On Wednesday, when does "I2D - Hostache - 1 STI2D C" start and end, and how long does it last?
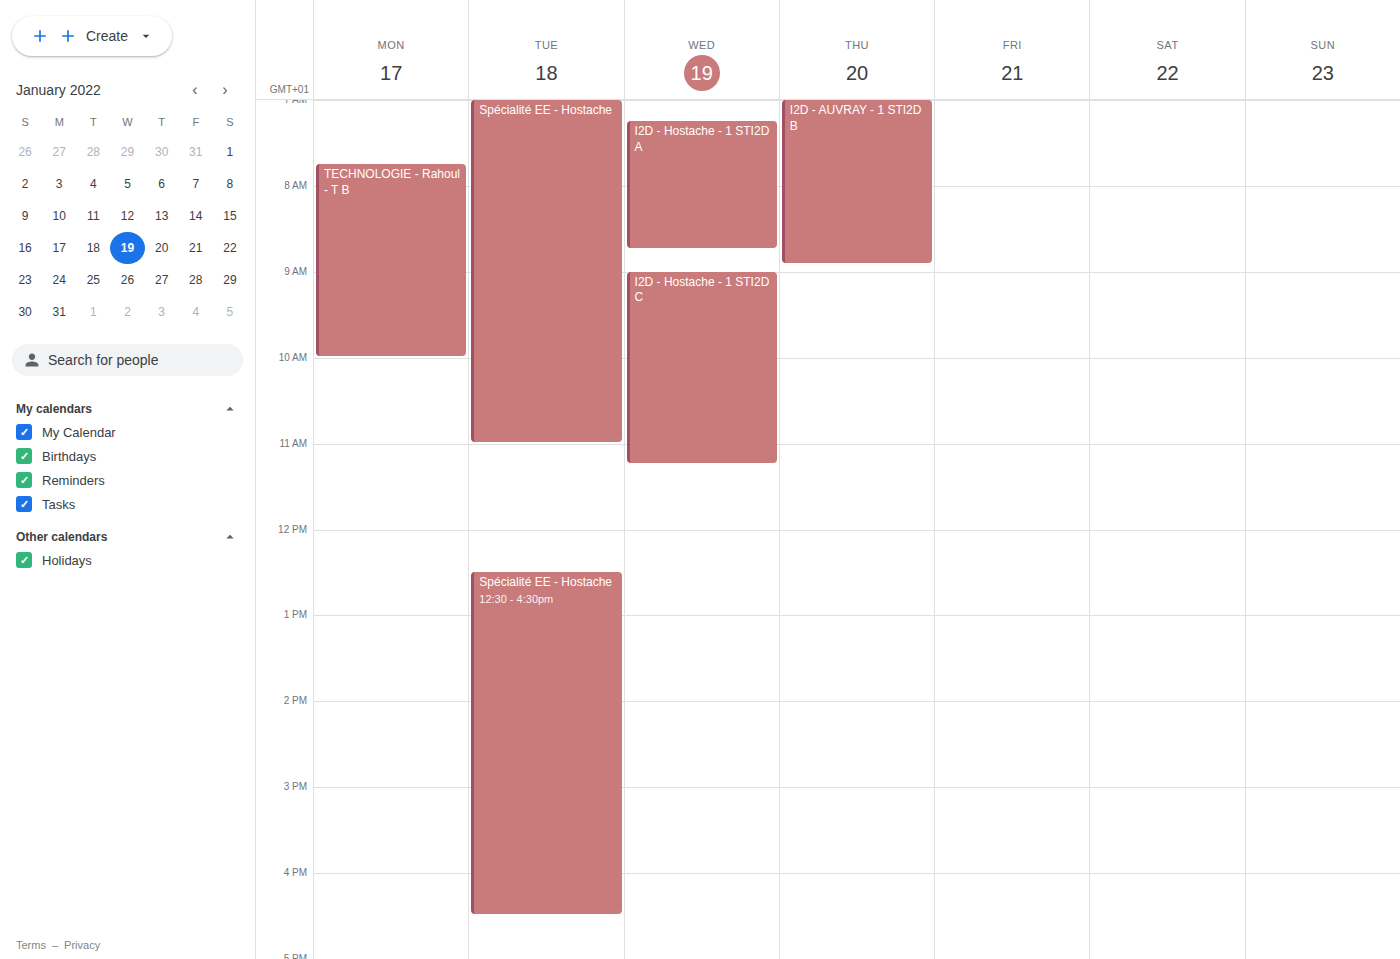
9:00 AM to 11:15 AM, 2 hours 15 minutes